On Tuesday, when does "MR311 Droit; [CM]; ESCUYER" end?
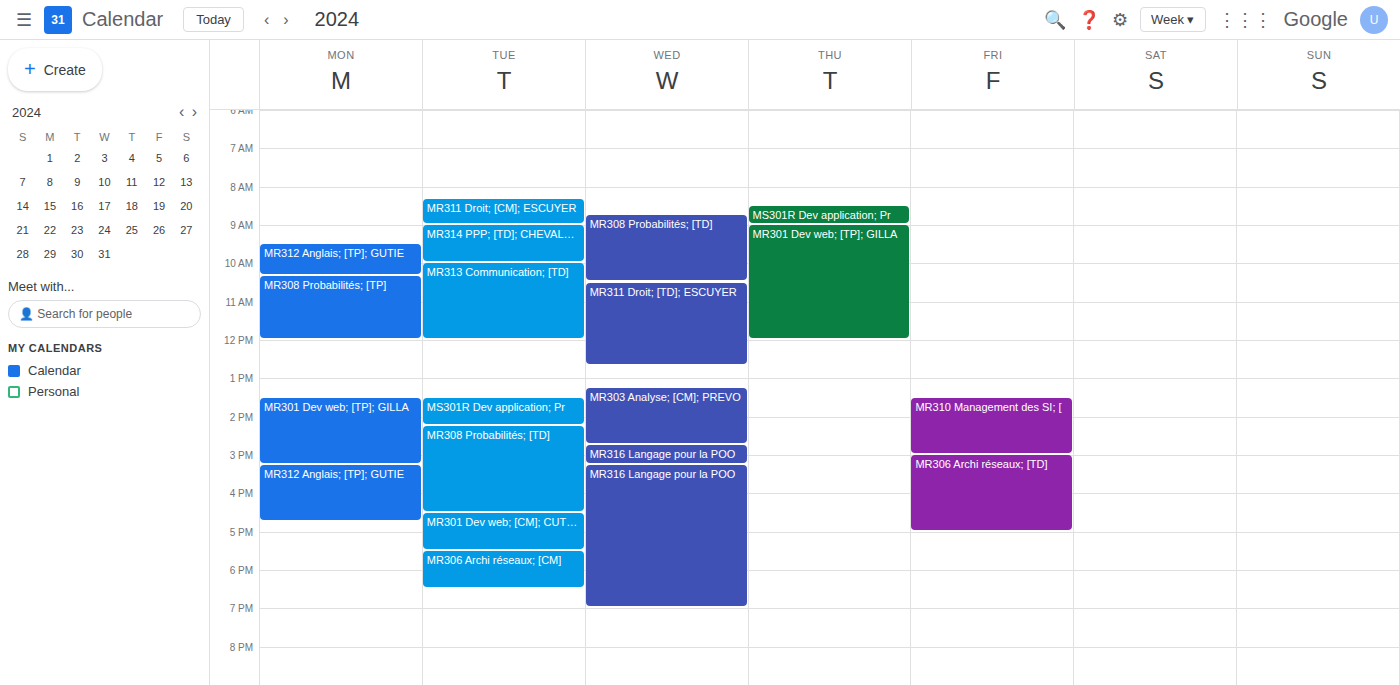
9:00 AM